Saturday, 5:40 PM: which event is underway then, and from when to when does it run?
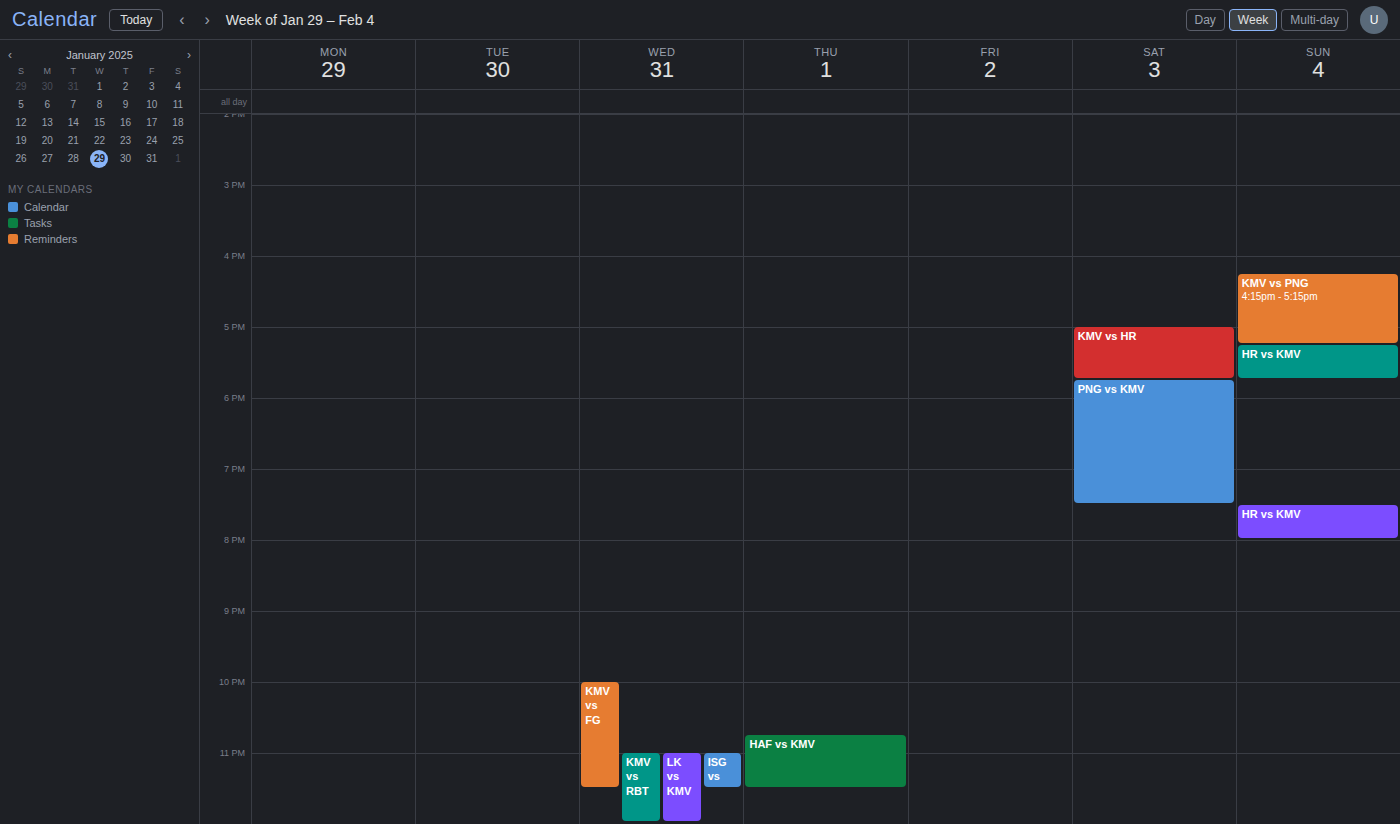
"KMV vs HR", 5:00 PM to 5:45 PM